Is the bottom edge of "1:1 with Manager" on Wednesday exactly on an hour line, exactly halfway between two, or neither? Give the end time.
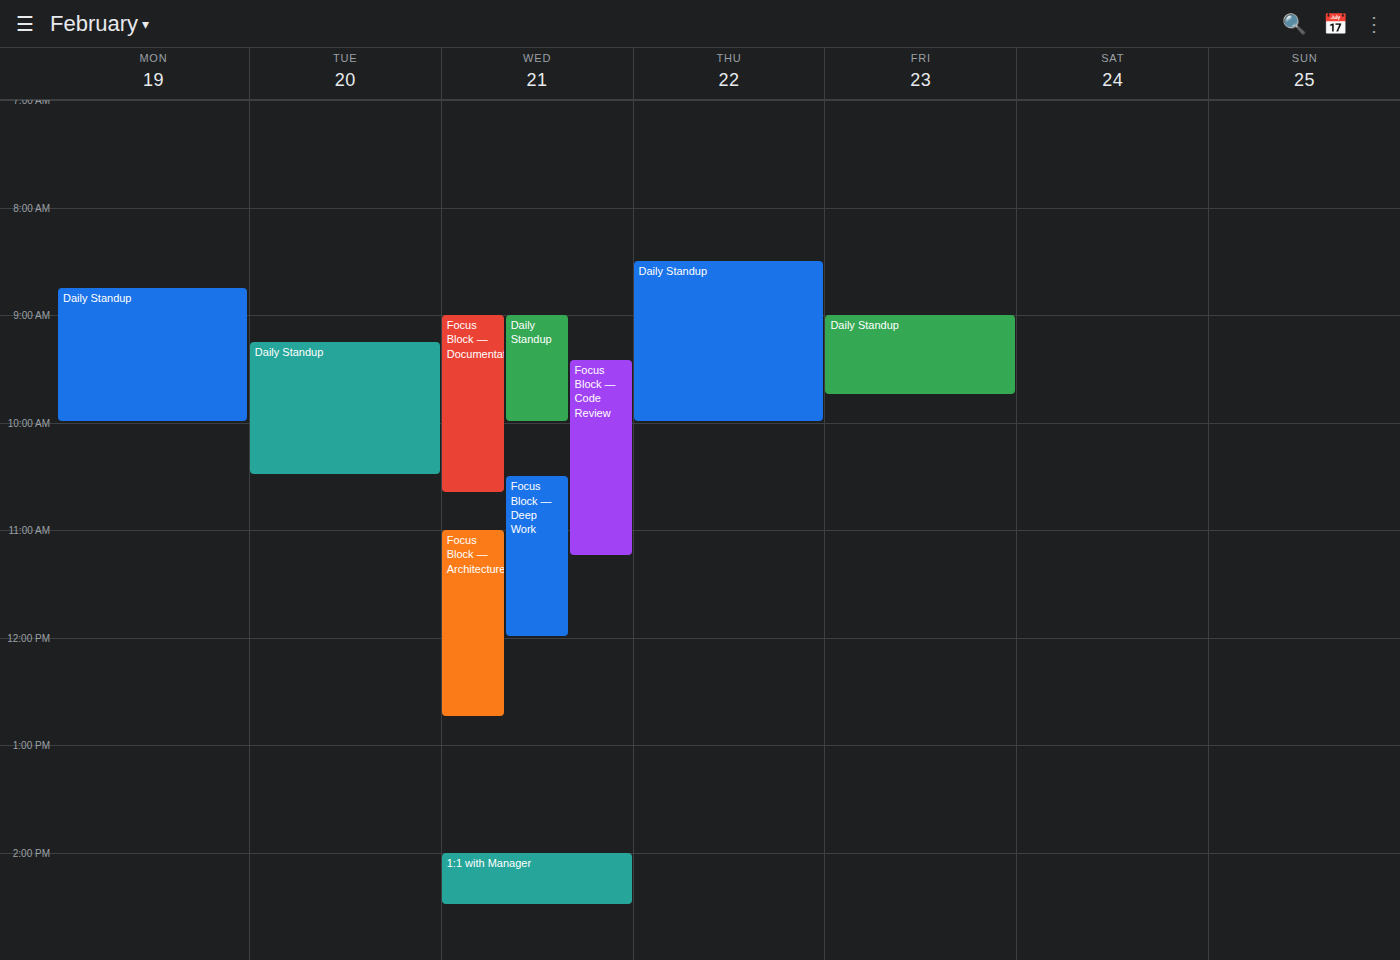
2:30 PM -- halfway between the 2 PM and 3 PM lines.